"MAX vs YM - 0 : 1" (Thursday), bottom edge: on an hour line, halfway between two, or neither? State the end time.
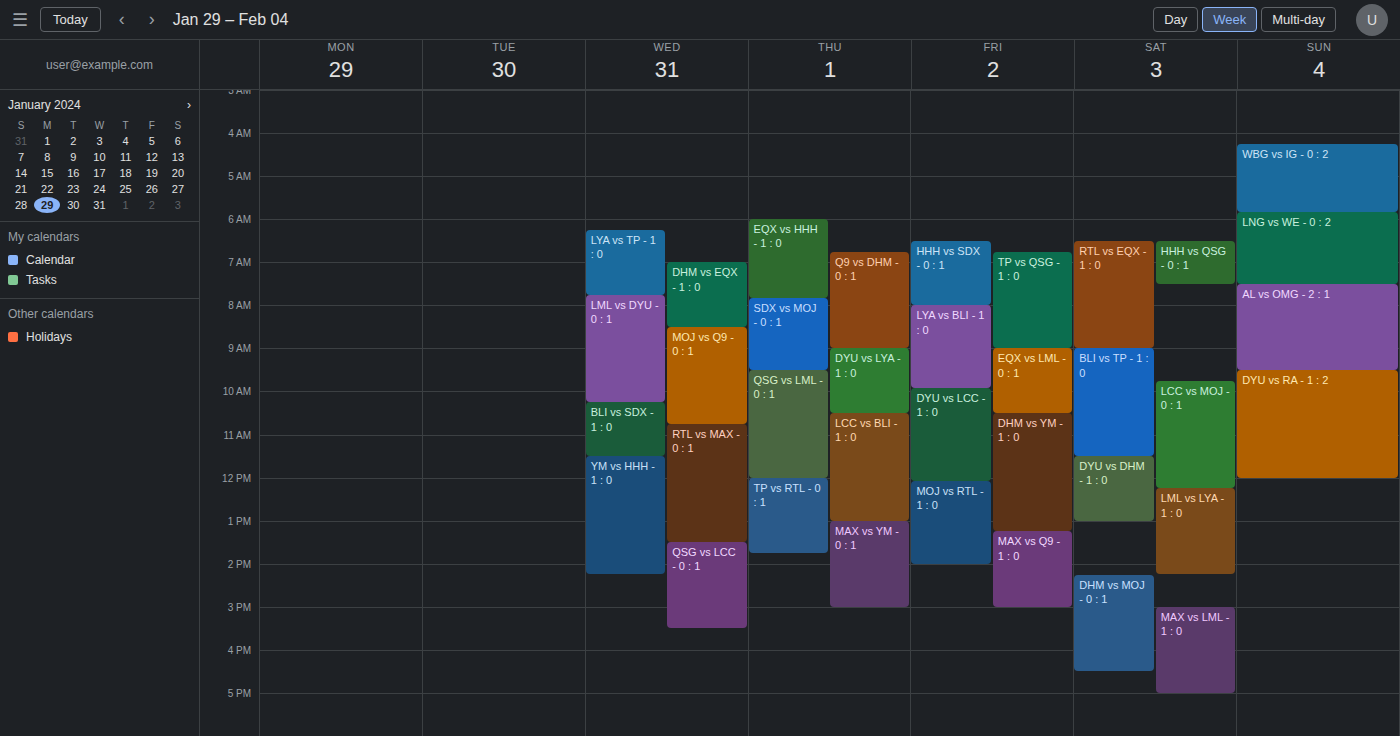
3:00 PM -- exactly on the 3 PM line.